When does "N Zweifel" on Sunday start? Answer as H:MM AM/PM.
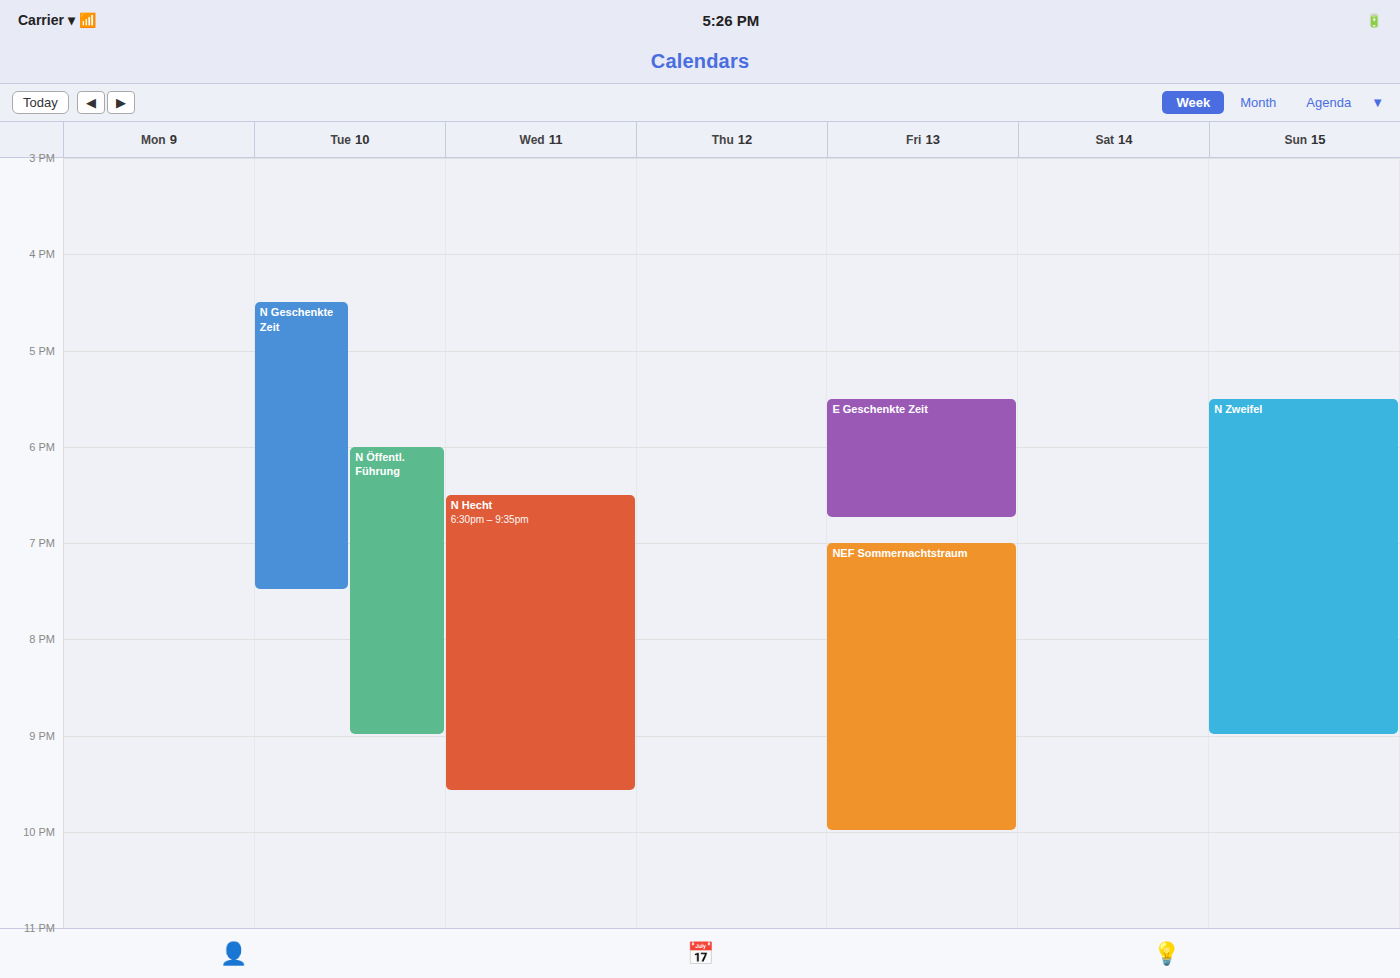
5:30 PM